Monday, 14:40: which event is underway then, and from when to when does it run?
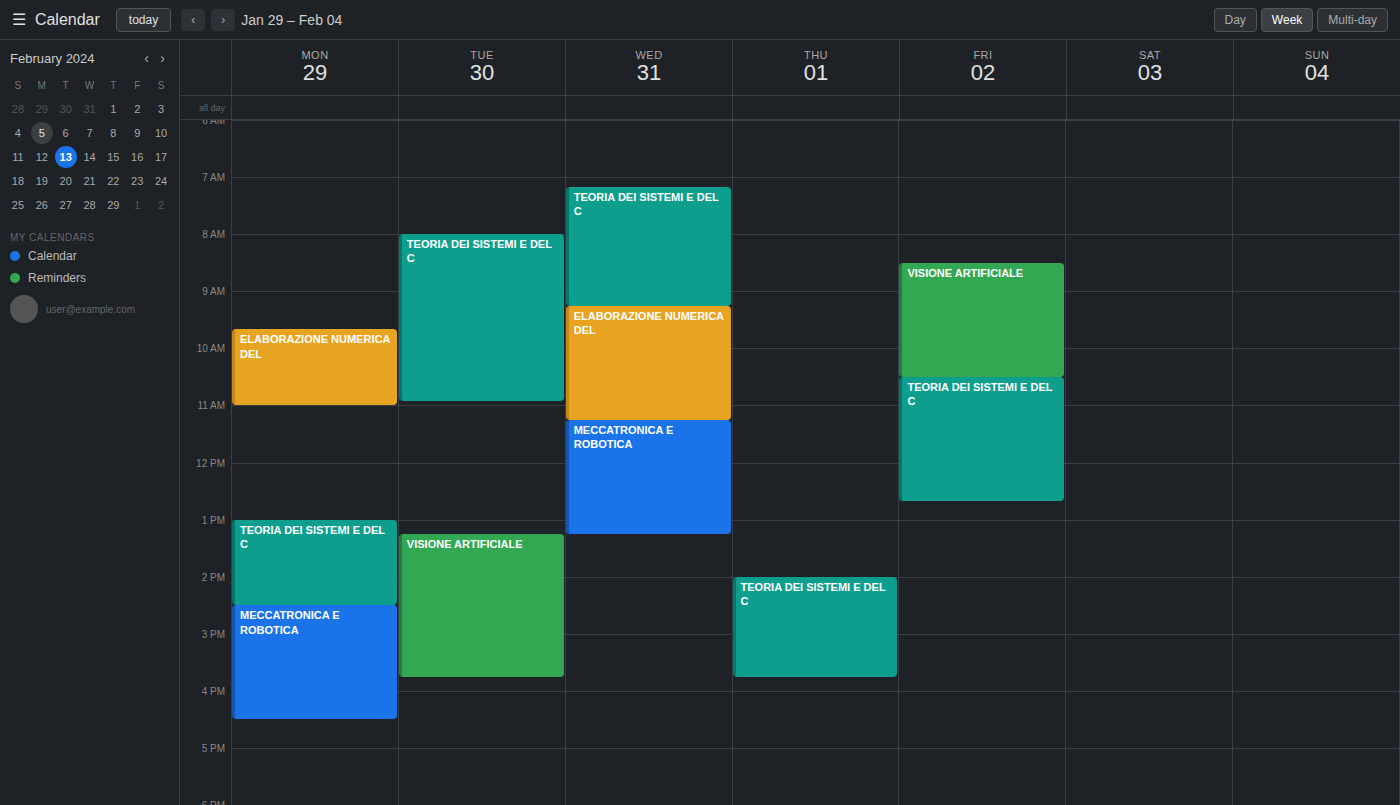
"MECCATRONICA E ROBOTICA", 14:30 to 16:30